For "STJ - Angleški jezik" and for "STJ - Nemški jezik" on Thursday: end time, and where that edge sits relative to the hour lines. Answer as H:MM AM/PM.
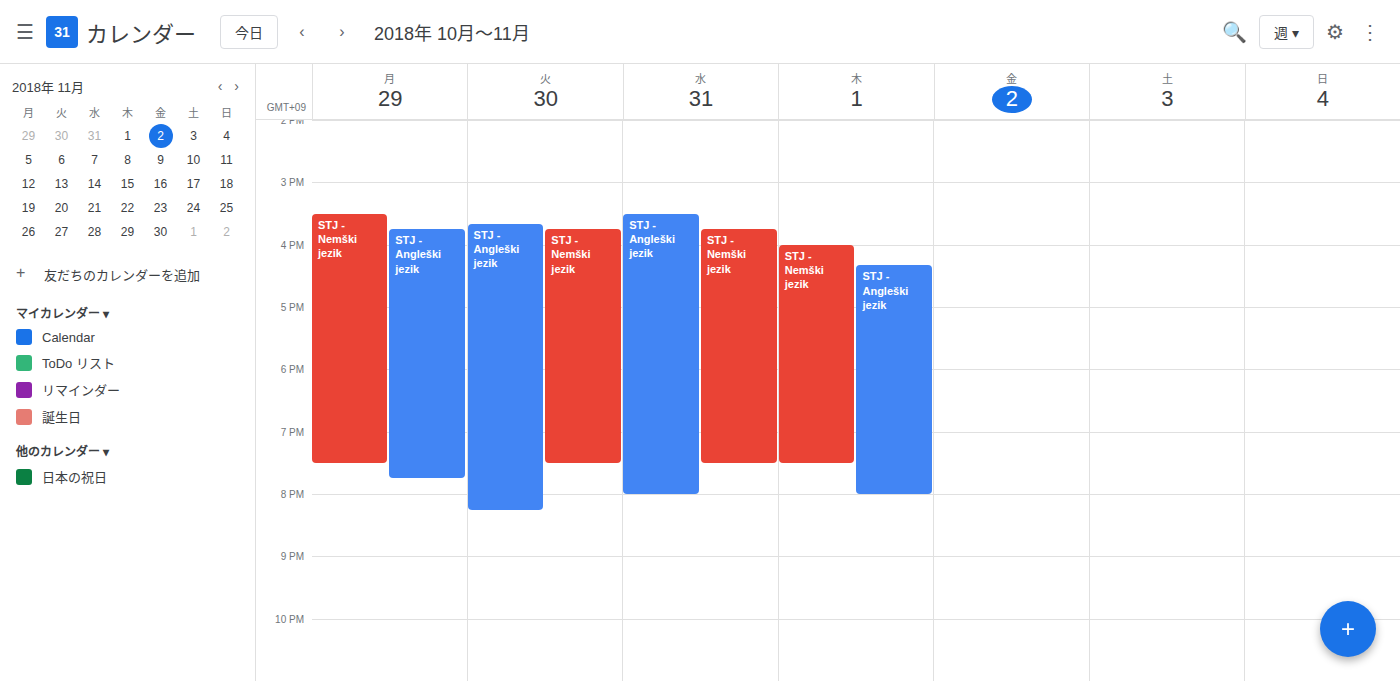
"STJ - Angleški jezik": 8:00 PM, exactly on the 8 PM line. "STJ - Nemški jezik": 7:30 PM, halfway between the 7 PM and 8 PM lines.